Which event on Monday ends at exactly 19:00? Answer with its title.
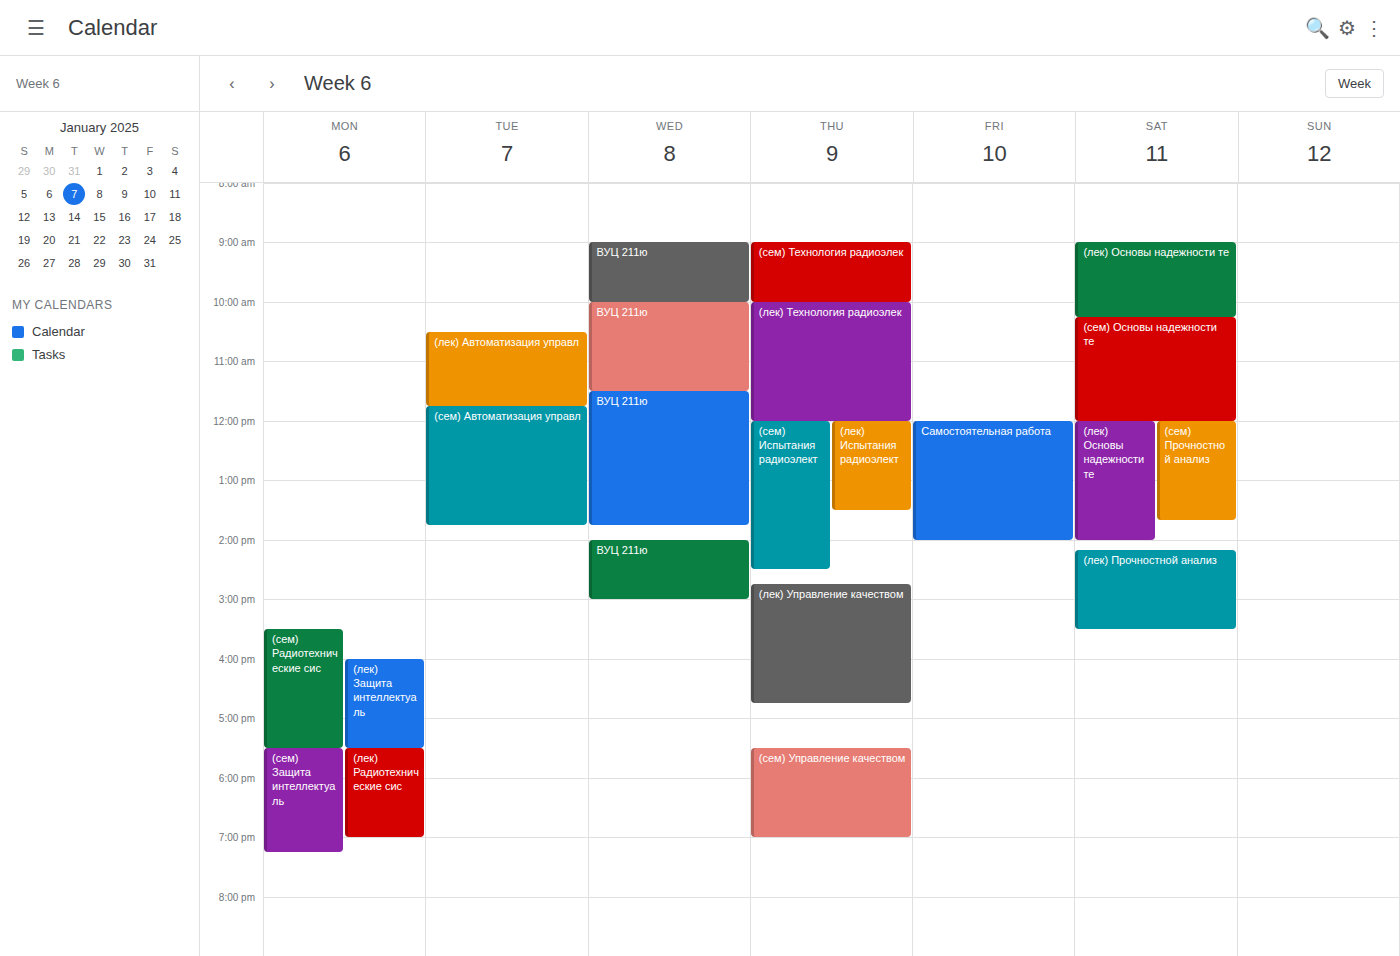
"(лек) Радиотехнические сис"